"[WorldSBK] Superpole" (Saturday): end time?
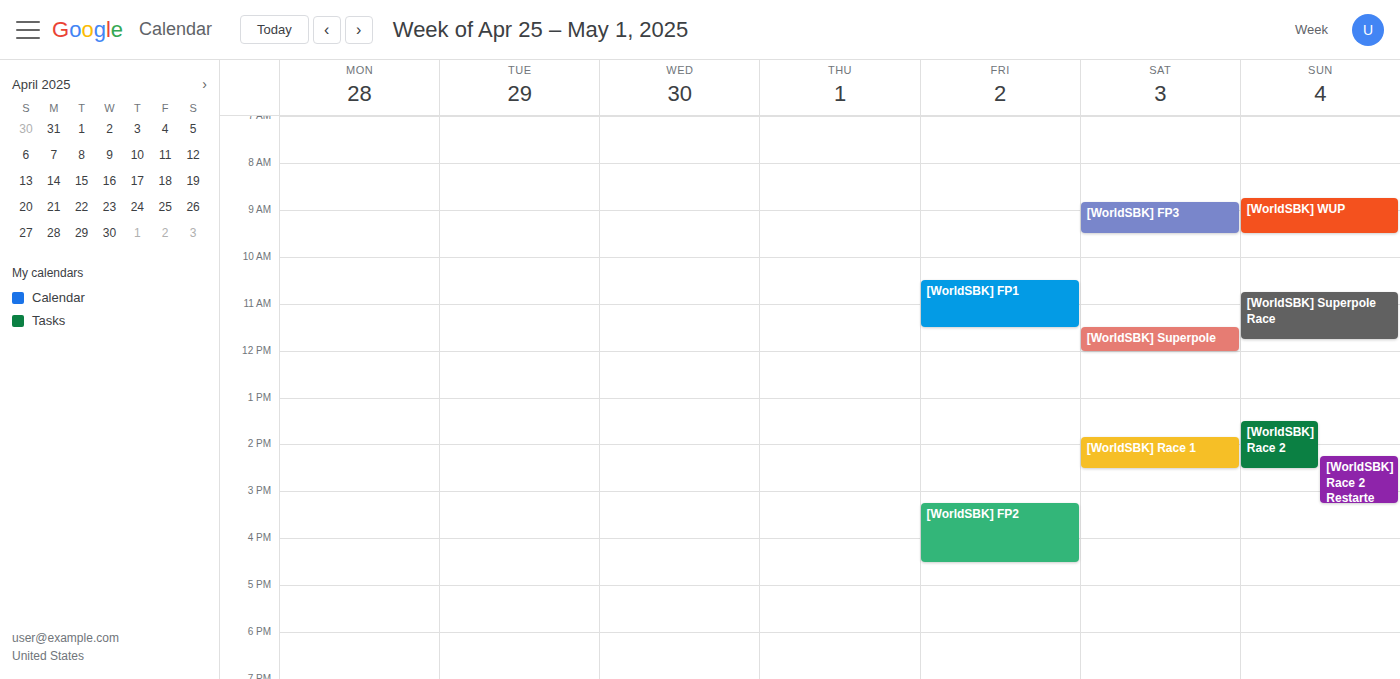
12:00 PM